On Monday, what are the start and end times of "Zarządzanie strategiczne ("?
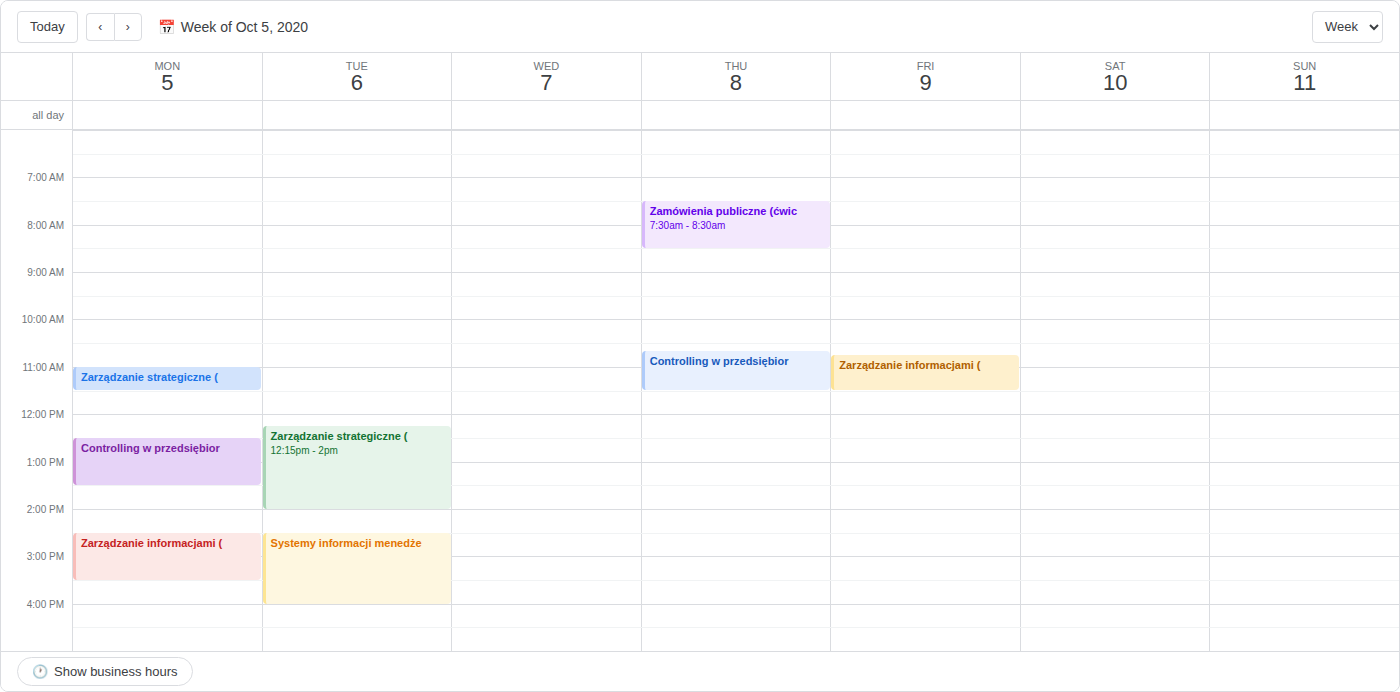
11:00 AM to 11:30 AM